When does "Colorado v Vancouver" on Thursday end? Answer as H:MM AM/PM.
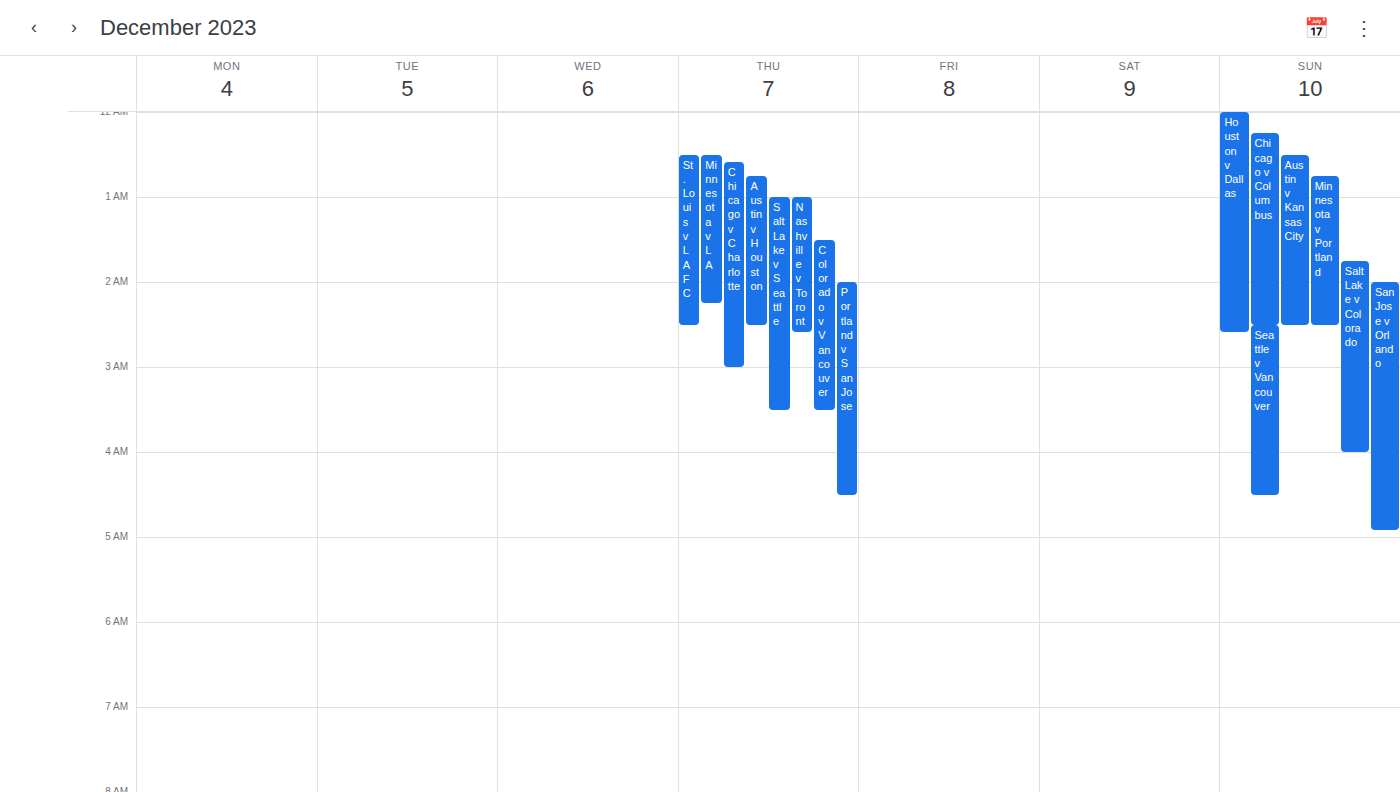
3:30 AM